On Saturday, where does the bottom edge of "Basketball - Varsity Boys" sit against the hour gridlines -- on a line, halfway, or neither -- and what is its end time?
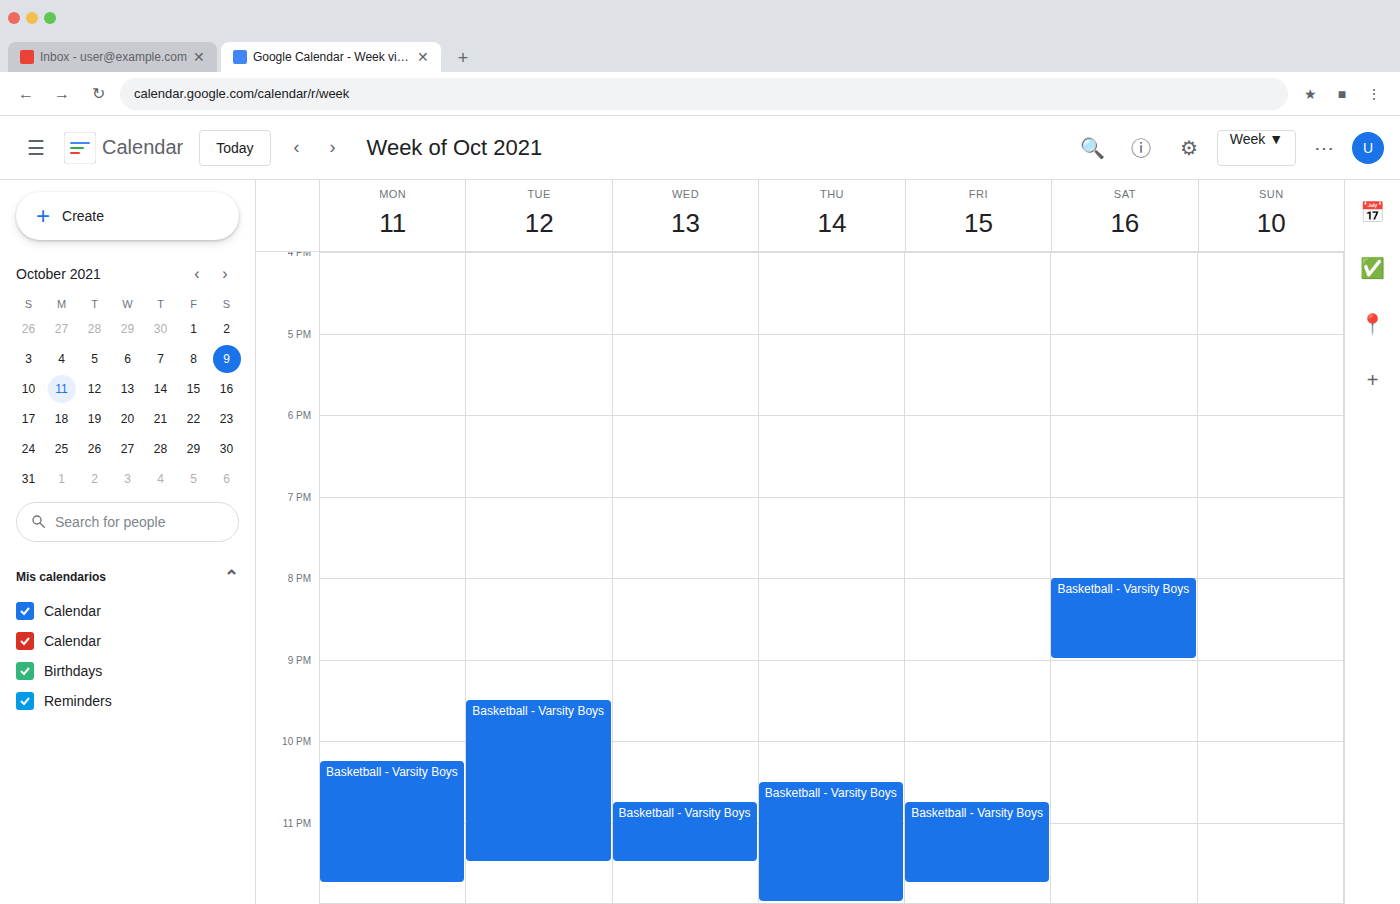
9:00 PM -- exactly on the 9 PM line.